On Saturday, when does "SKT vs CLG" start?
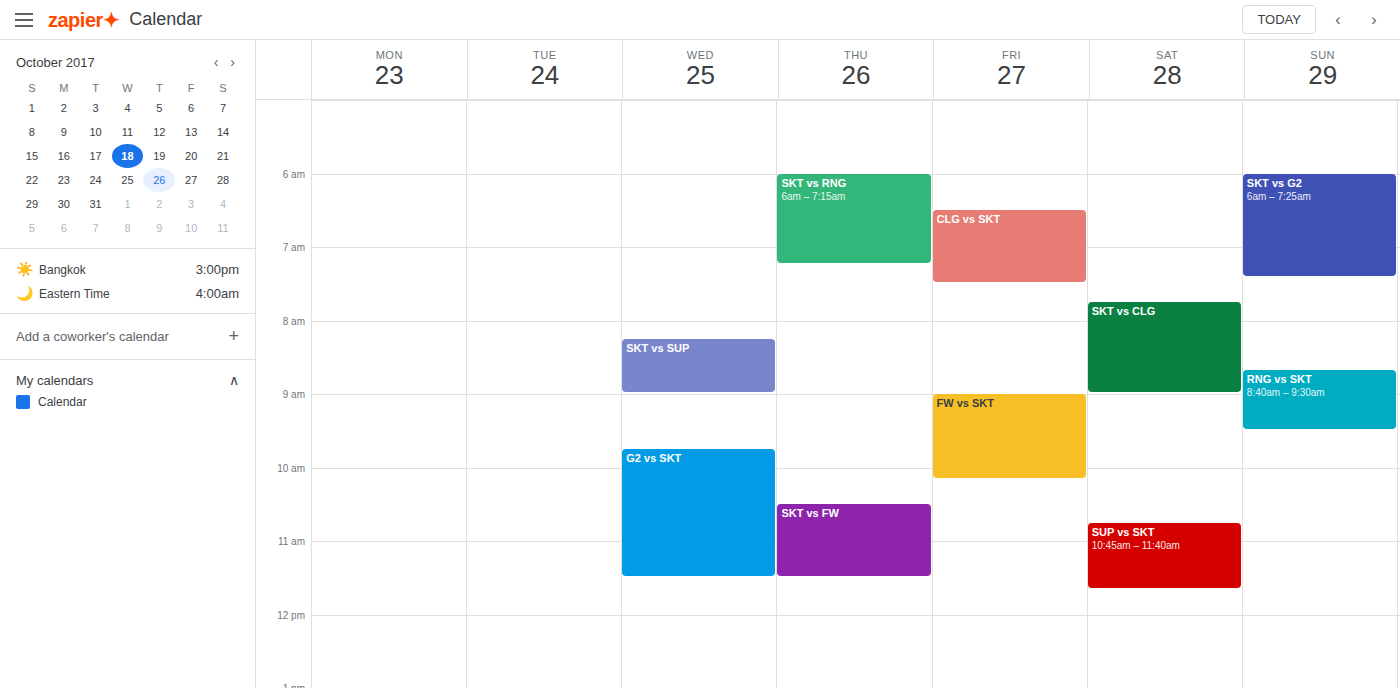
7:45 AM